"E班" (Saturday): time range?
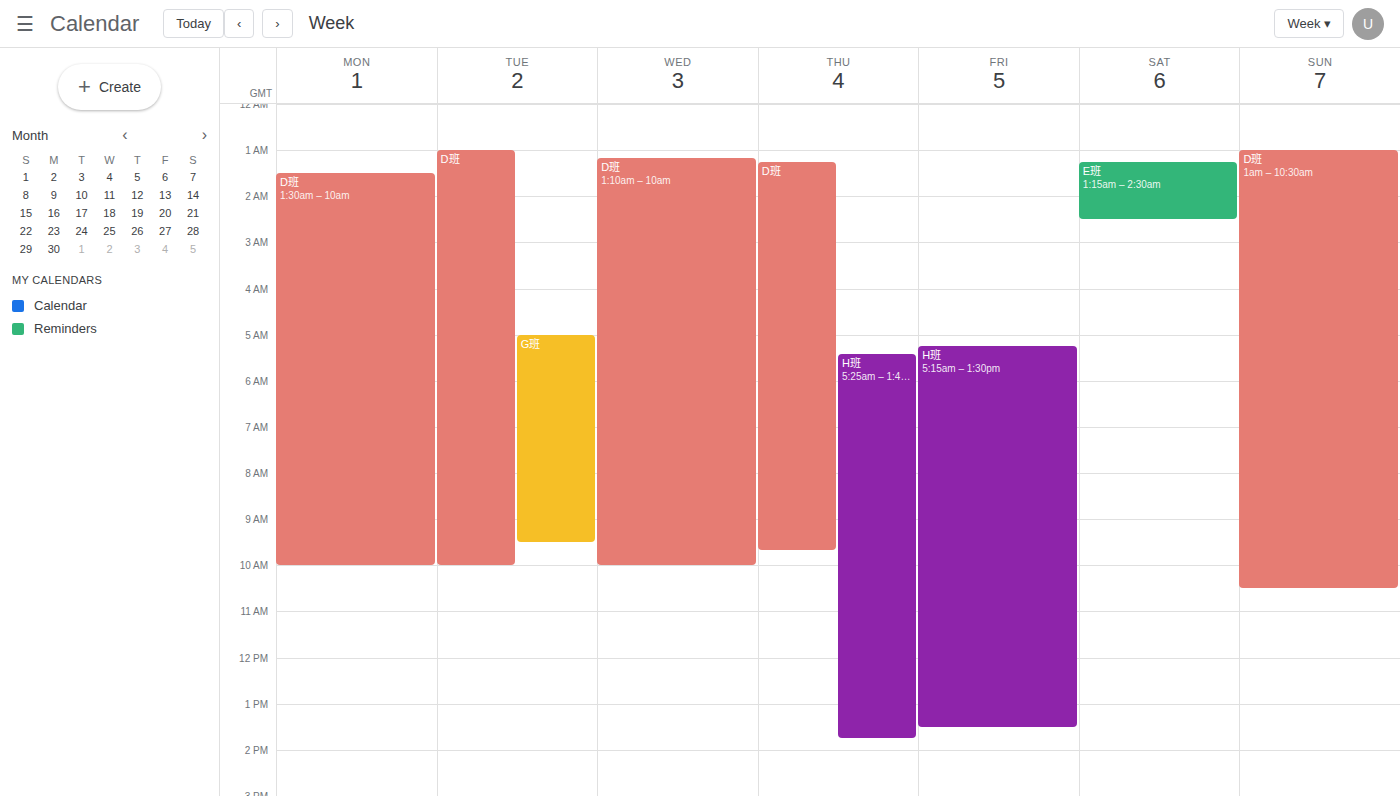
1:15 AM to 2:30 AM